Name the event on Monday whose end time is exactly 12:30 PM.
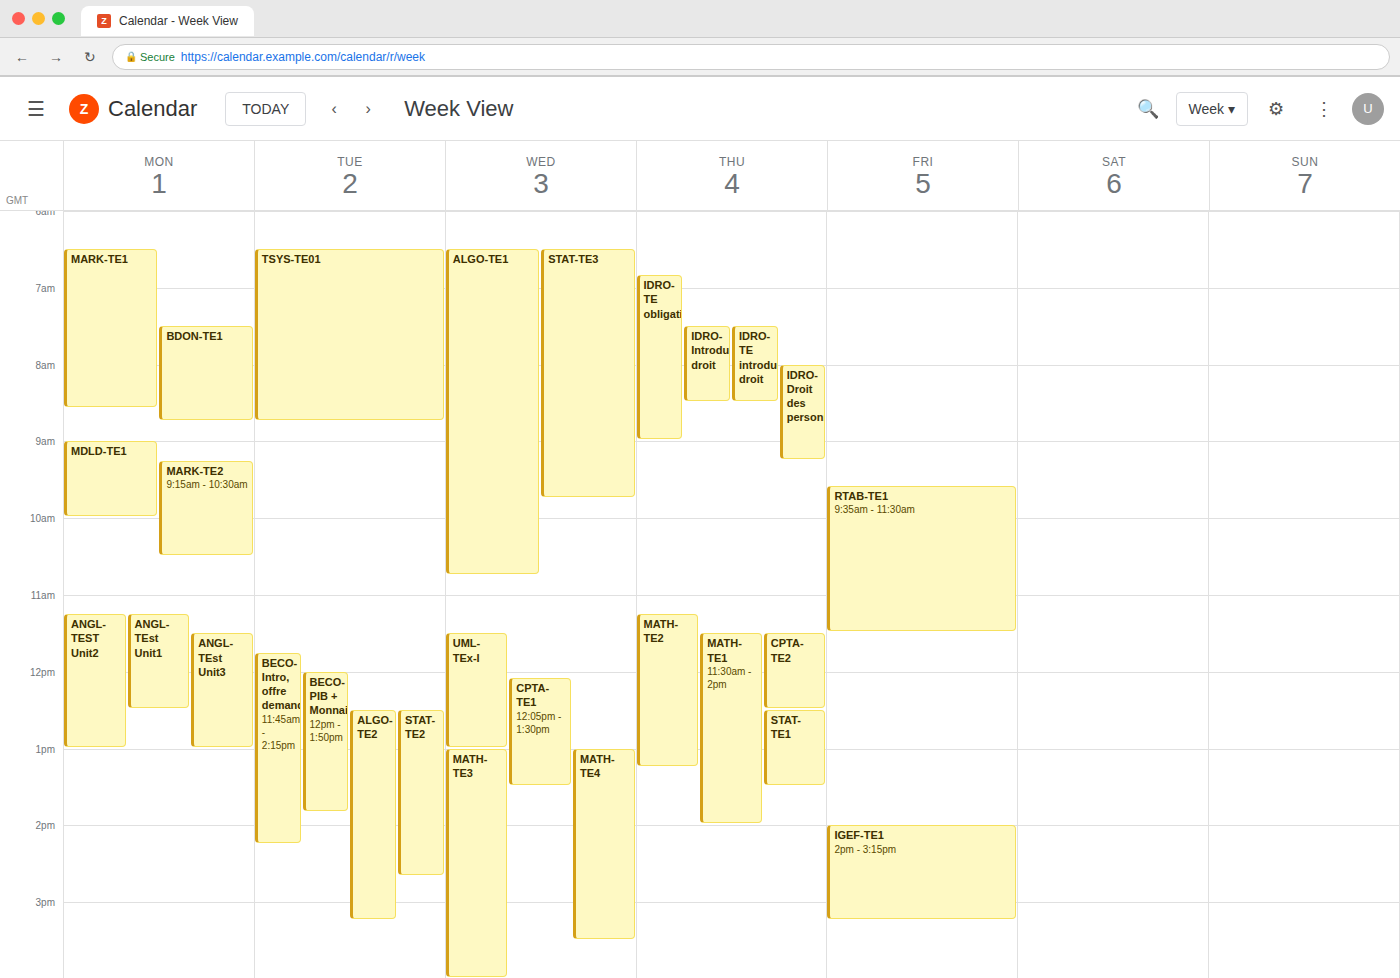
"ANGL-TEst Unit1"